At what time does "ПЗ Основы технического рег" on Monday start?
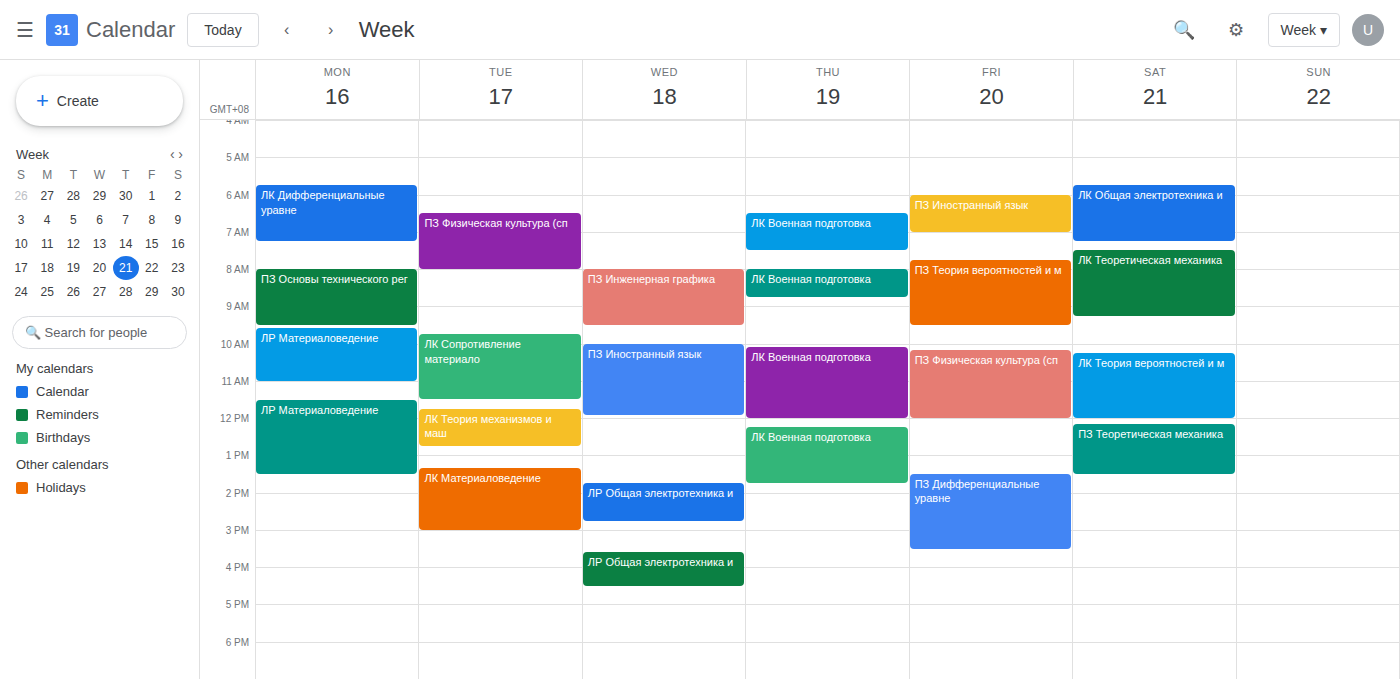
08:00